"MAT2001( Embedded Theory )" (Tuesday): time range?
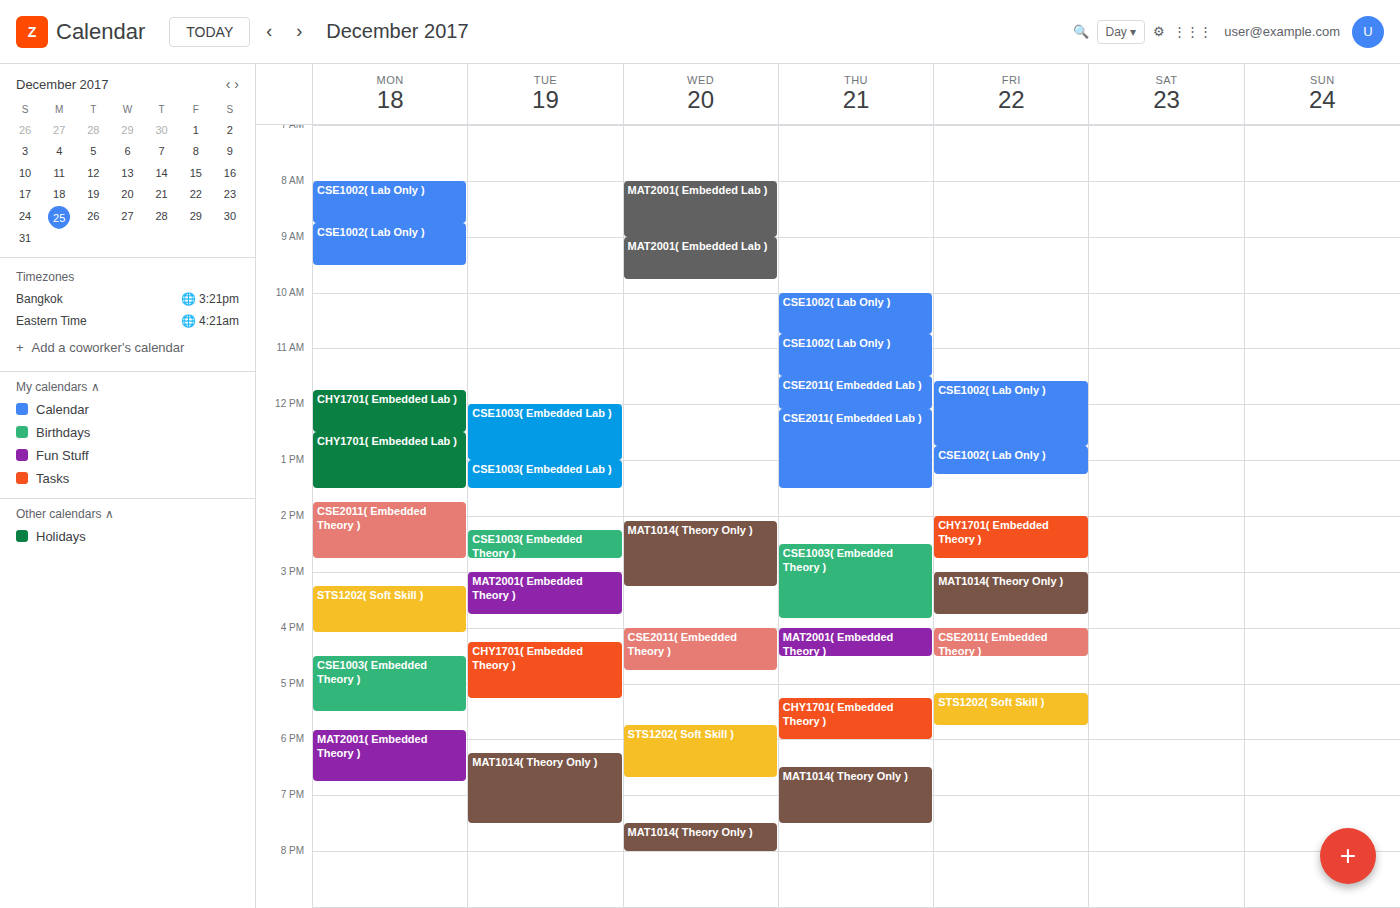
3:00 PM to 3:45 PM